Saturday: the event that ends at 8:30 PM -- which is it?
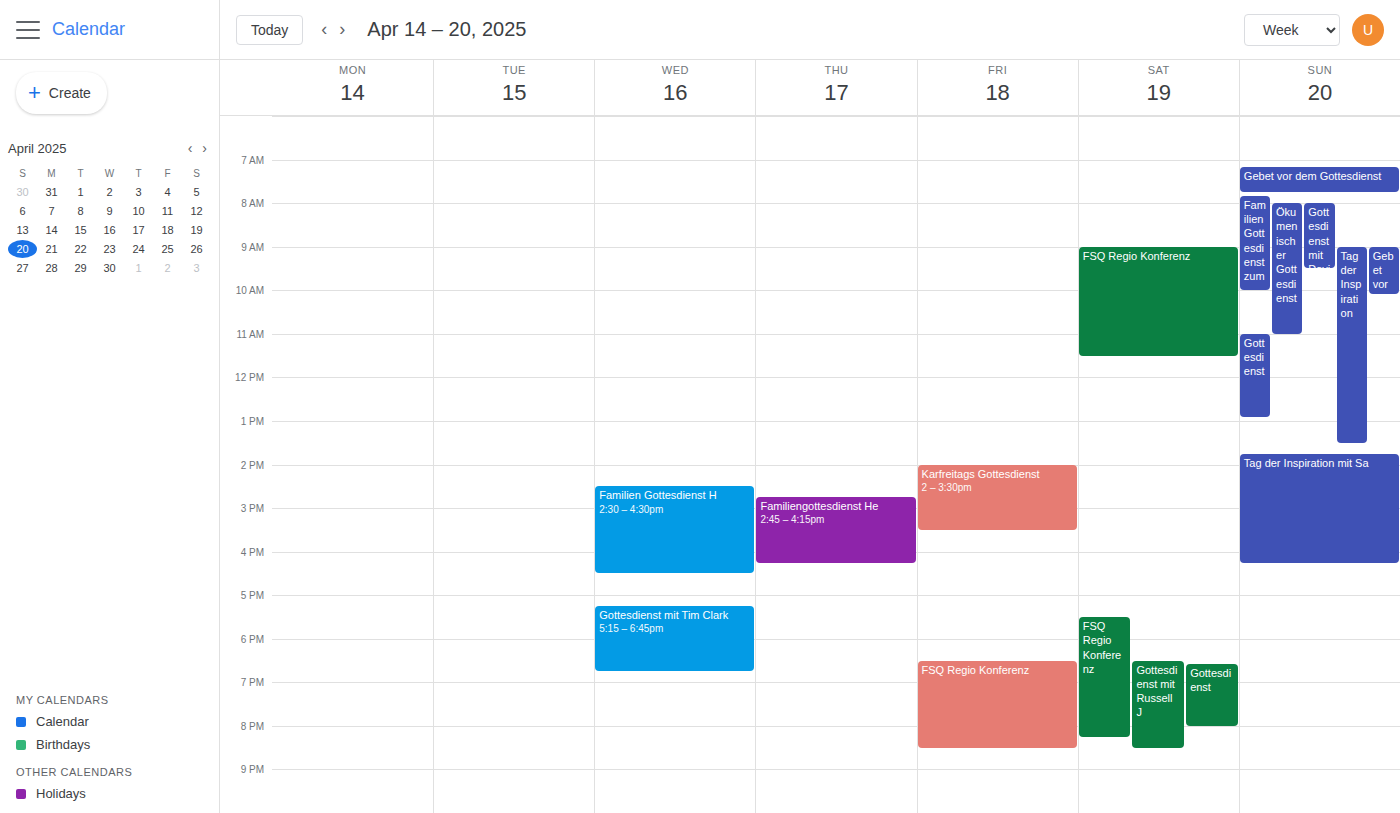
"Gottesdienst mit Russell J"